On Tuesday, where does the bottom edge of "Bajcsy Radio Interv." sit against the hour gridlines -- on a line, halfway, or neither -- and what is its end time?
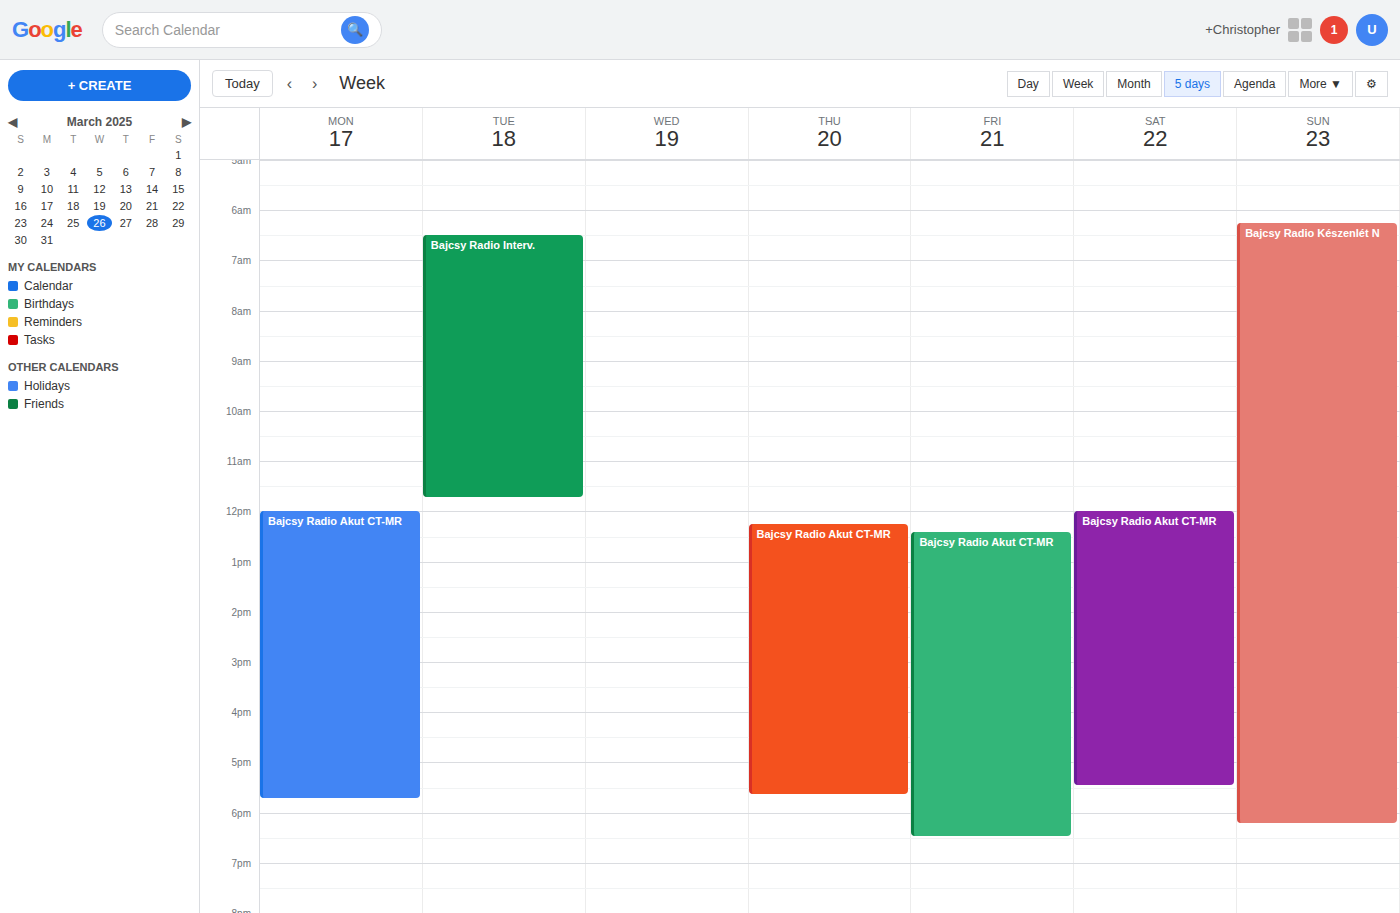
11:45 AM -- neither: three quarters of the way from the 11 AM line to the 12 PM line.